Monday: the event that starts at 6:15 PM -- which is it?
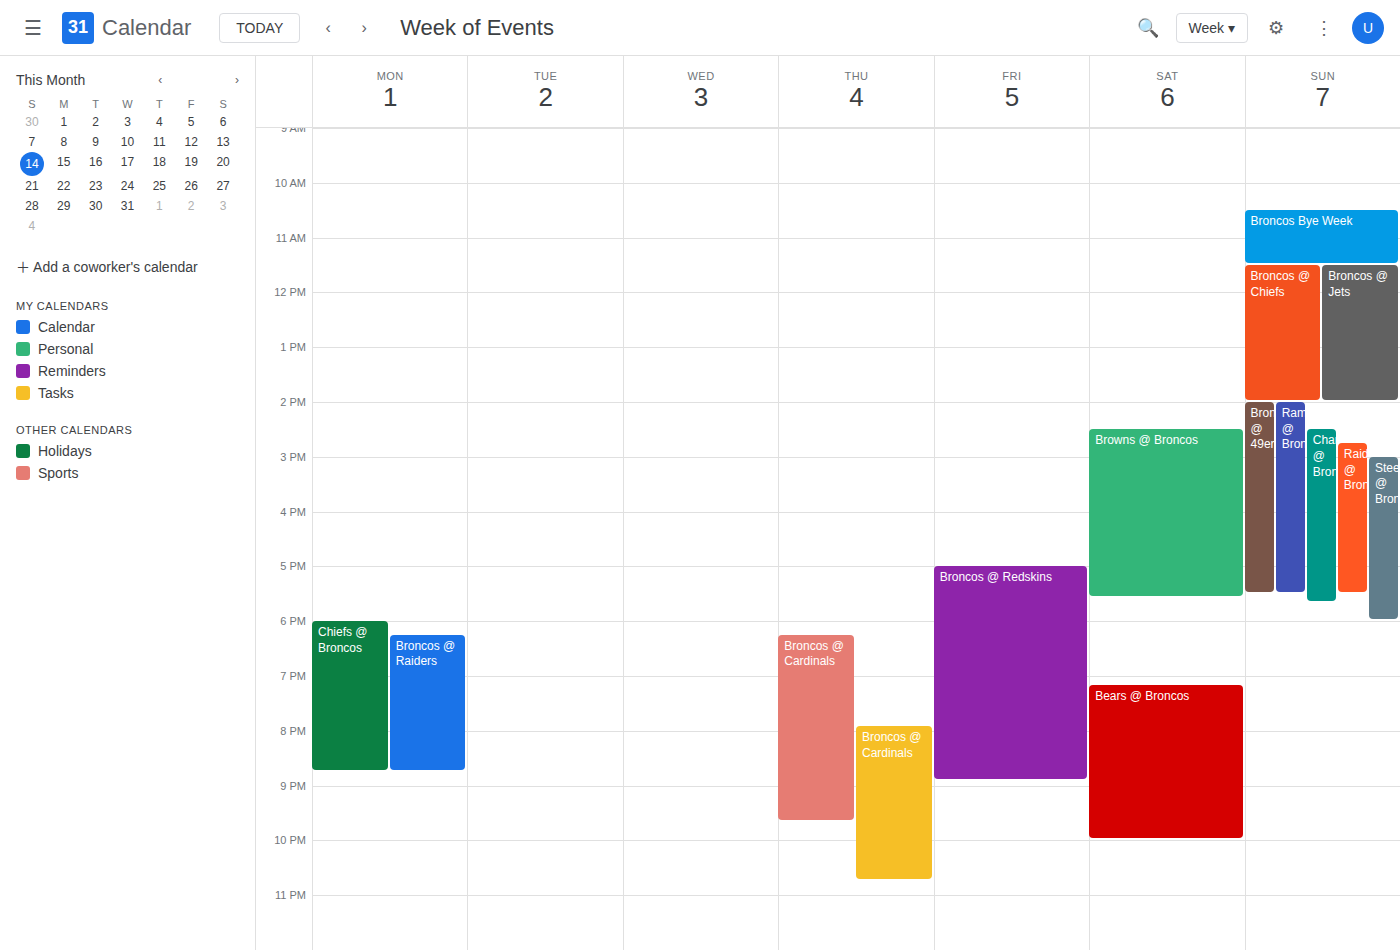
"Broncos @ Raiders"